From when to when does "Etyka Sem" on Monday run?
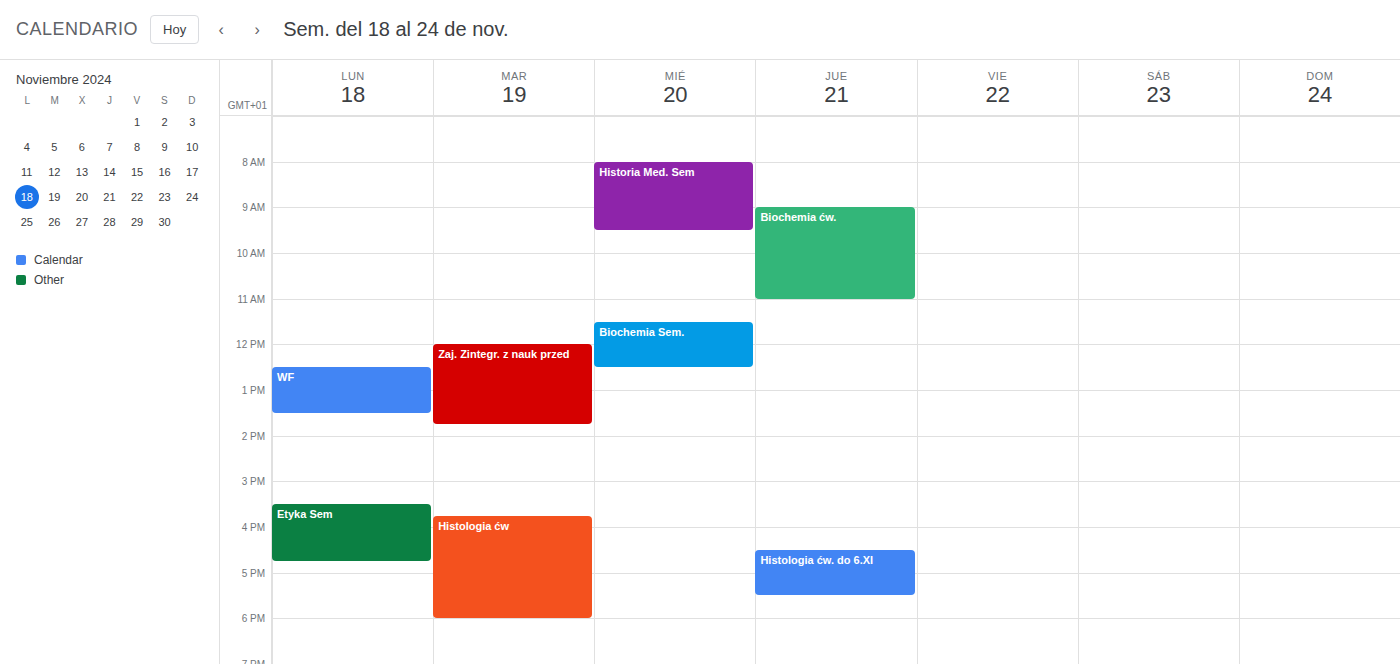
15:30 to 16:45